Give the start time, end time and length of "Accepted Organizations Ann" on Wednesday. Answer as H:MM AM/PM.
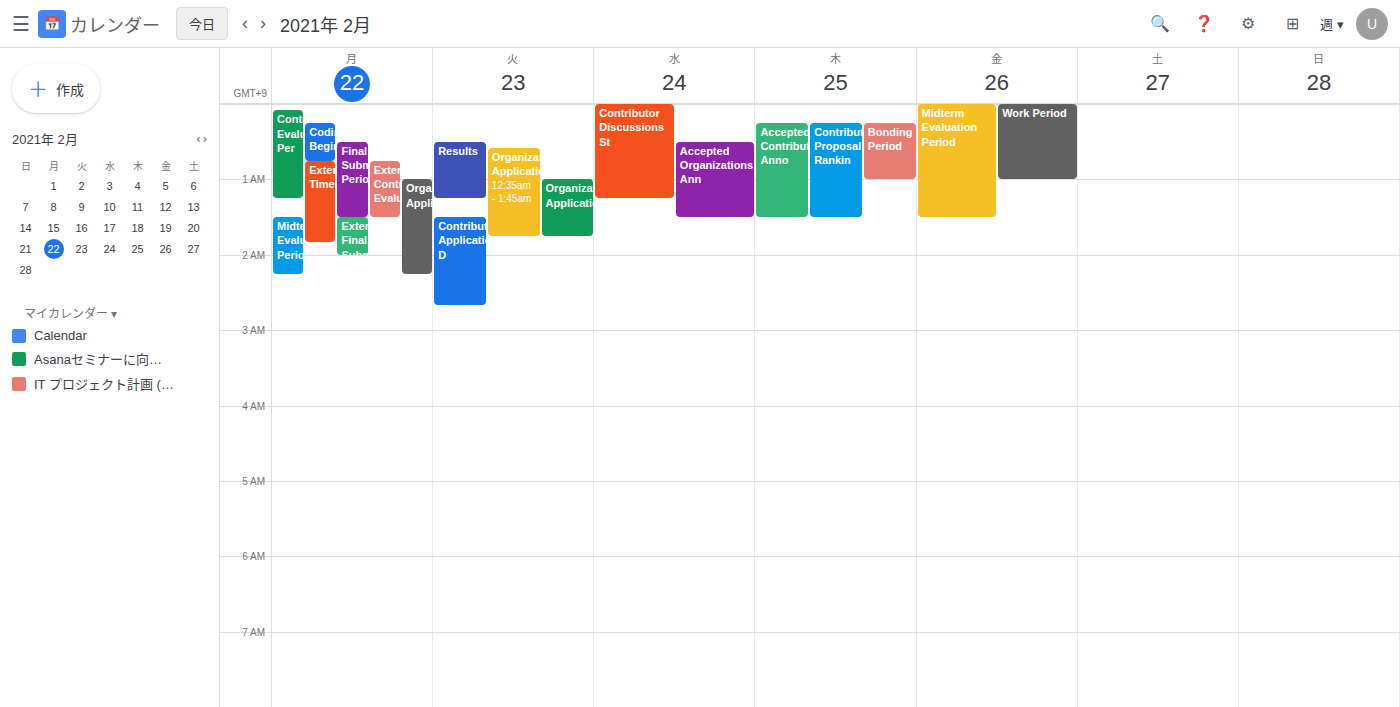
12:30 AM to 1:30 AM, 1 hour